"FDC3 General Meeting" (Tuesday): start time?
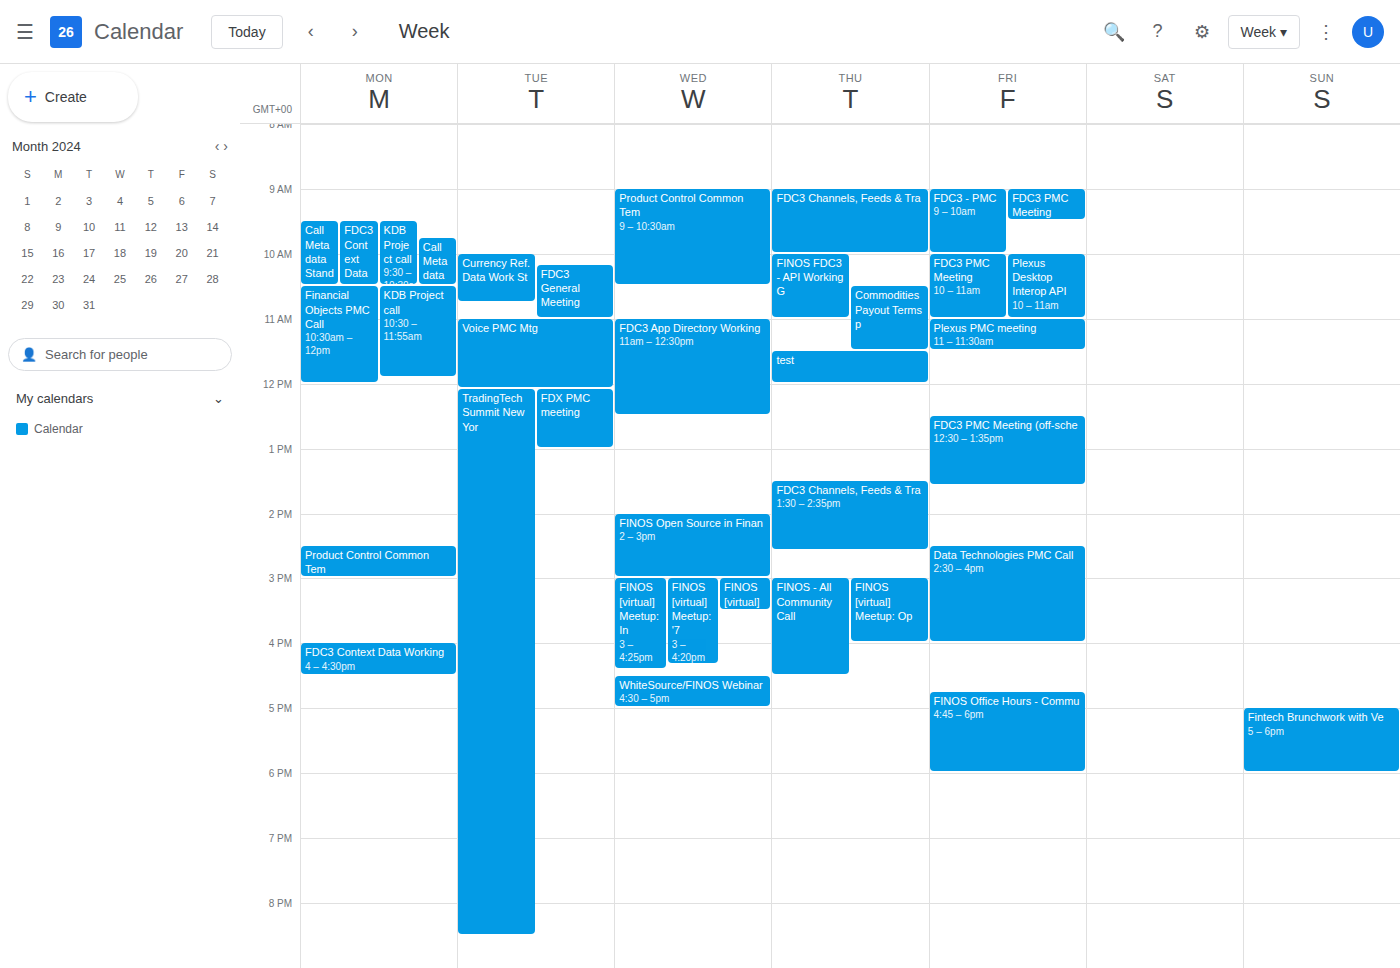
10:10 AM